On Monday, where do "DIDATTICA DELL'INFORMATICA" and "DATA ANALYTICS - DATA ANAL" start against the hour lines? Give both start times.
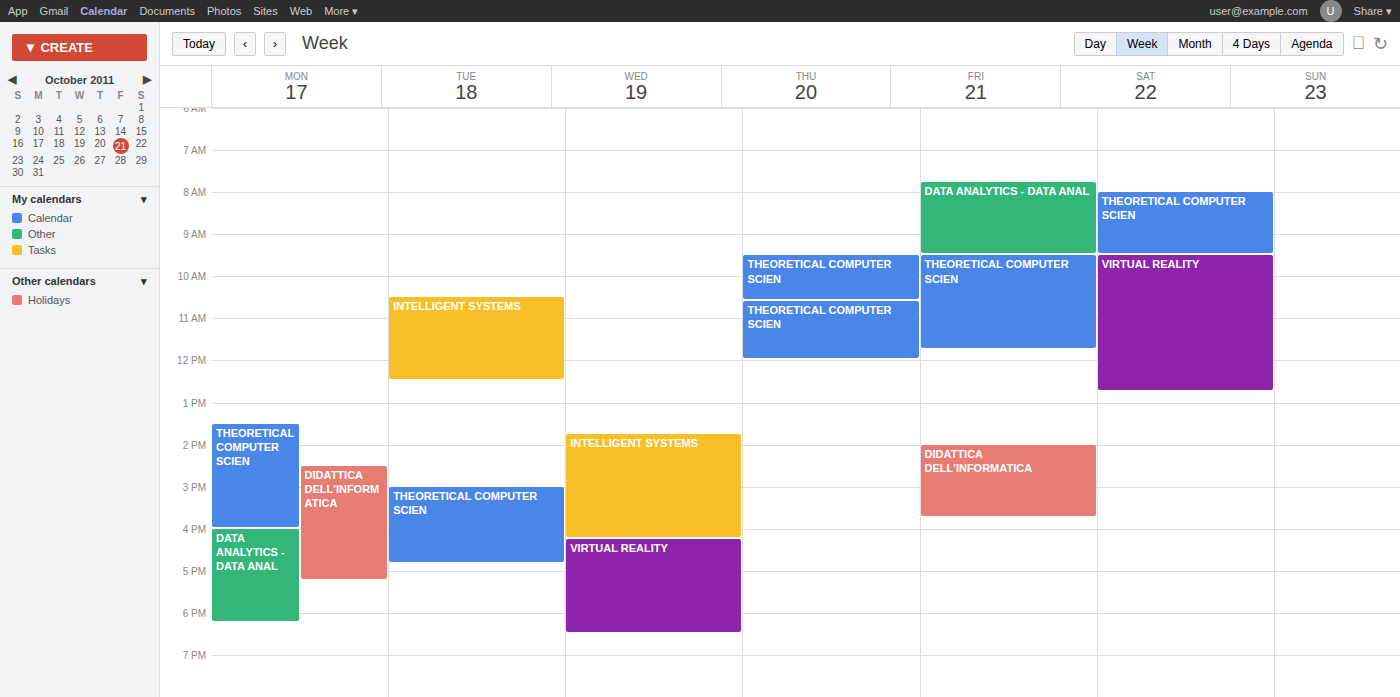
"DIDATTICA DELL'INFORMATICA": 2:30 PM, halfway between the 2 PM and 3 PM lines. "DATA ANALYTICS - DATA ANAL": 4:00 PM, exactly on the 4 PM line.